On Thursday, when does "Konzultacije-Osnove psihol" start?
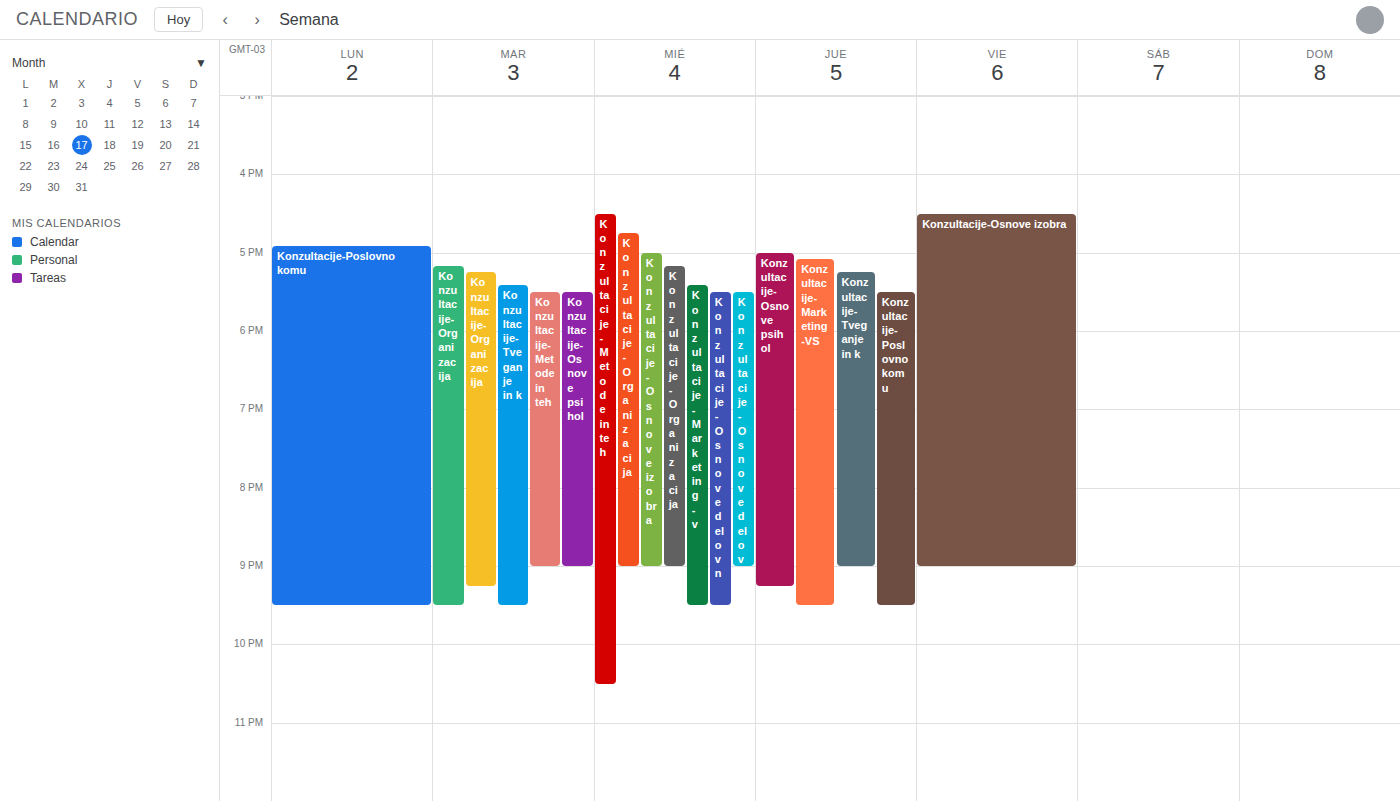
5:00 PM